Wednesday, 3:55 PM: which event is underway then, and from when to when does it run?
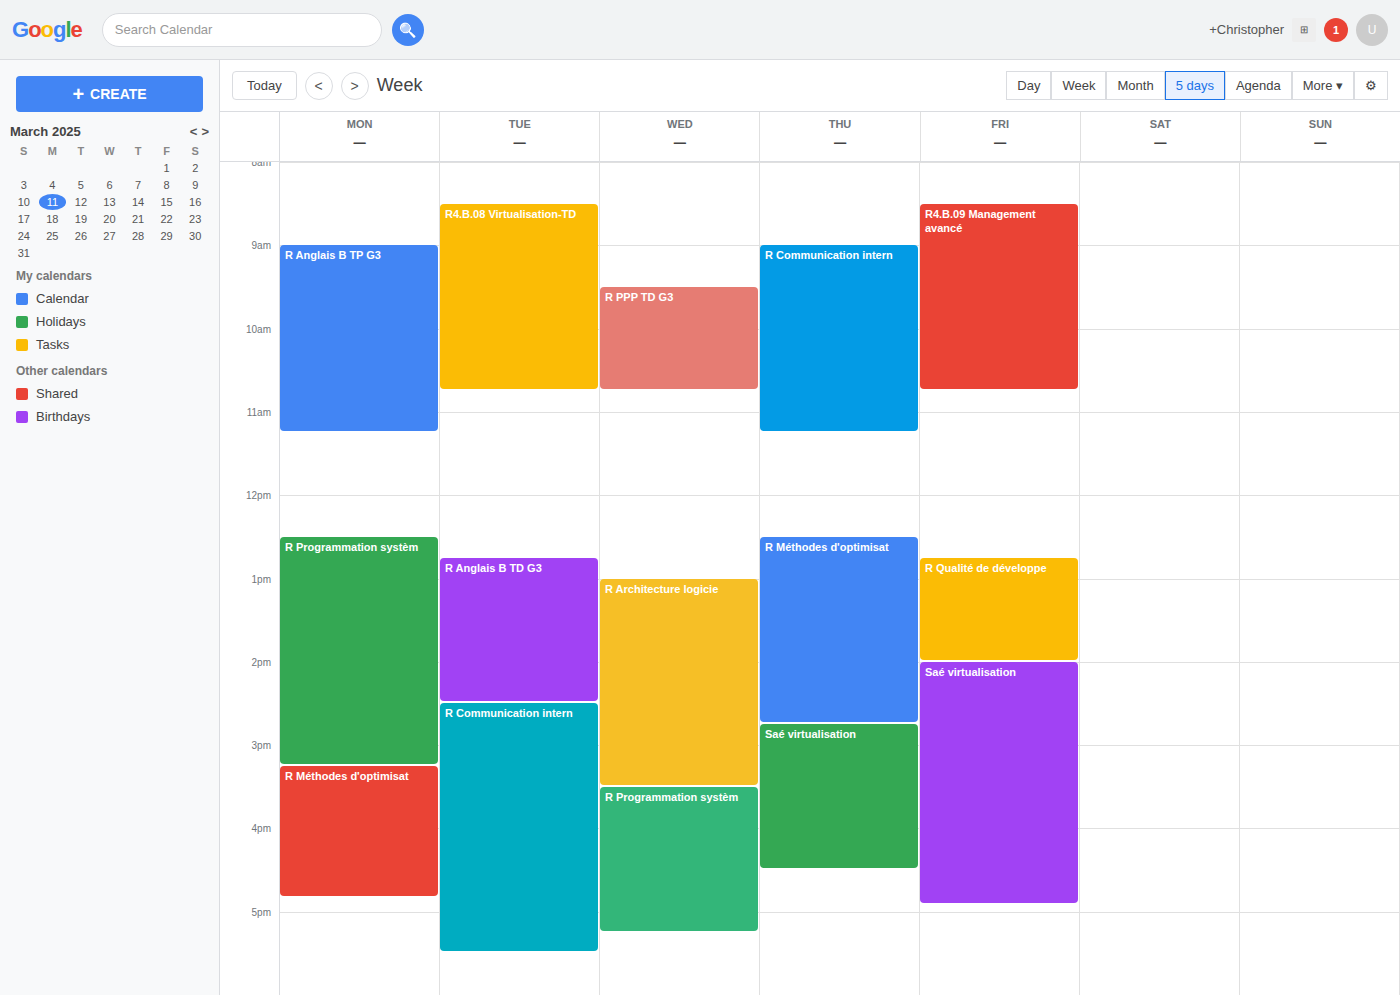
"R Programmation systèm", 3:30 PM to 5:15 PM